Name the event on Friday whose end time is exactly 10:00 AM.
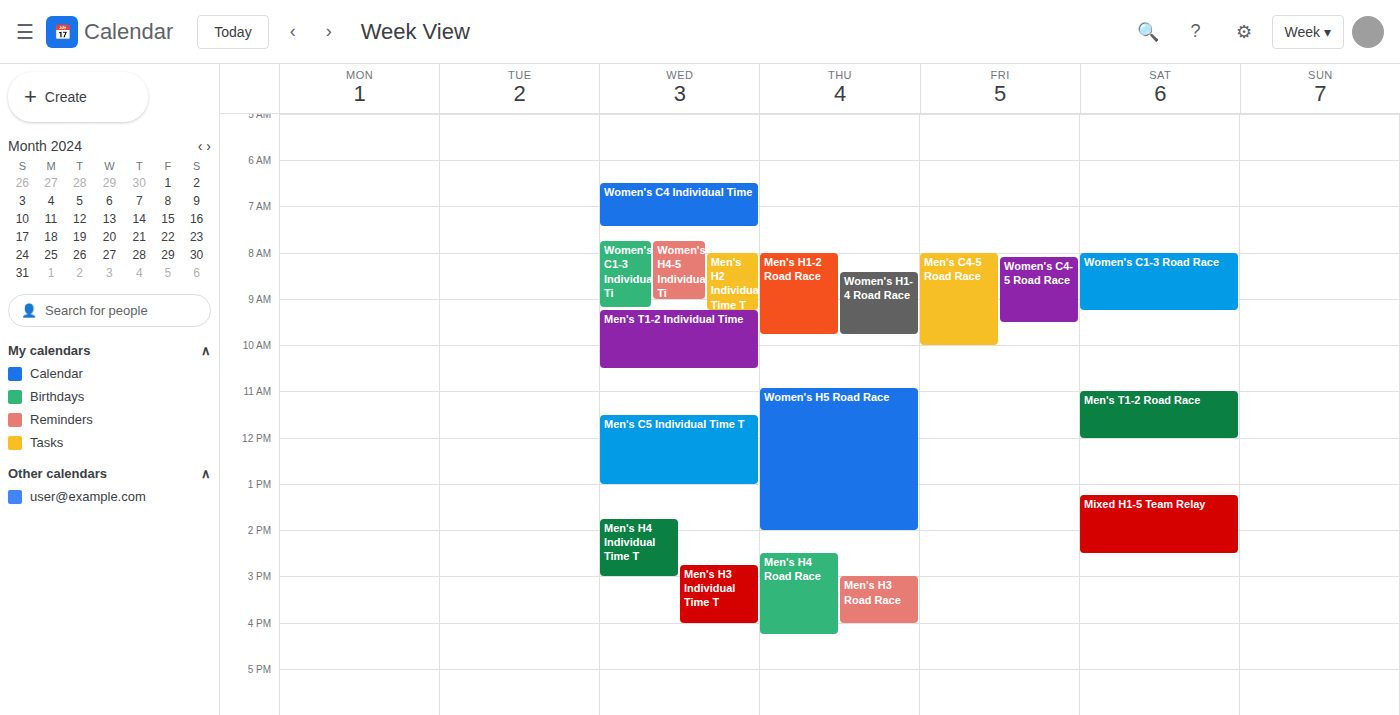
"Men's C4-5 Road Race"